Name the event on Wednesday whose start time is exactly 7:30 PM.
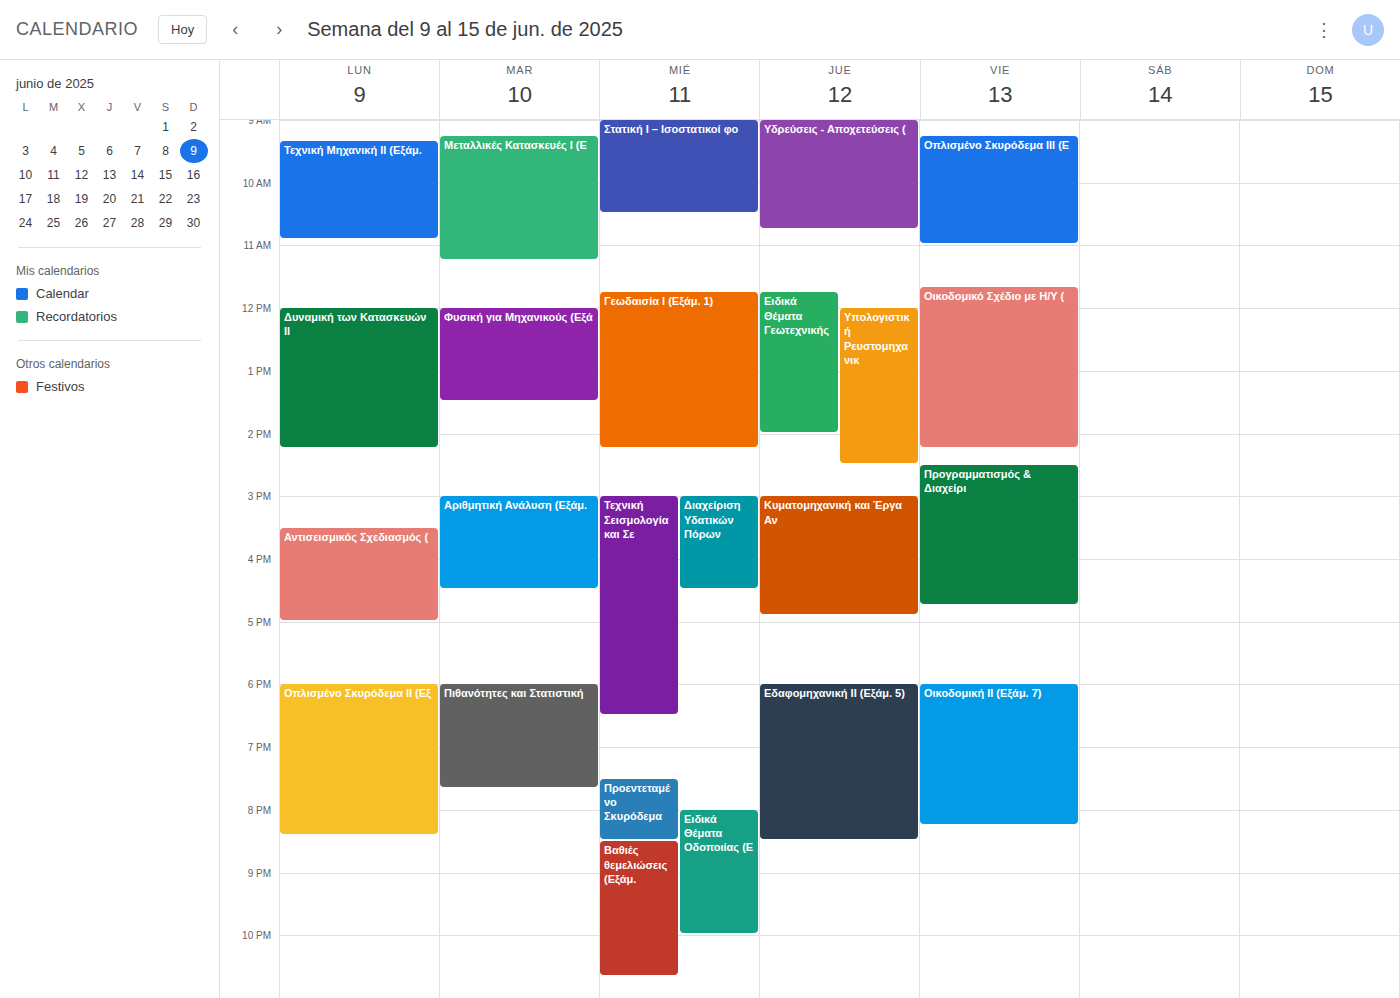
"Προεντεταμένο Σκυρόδεμα"